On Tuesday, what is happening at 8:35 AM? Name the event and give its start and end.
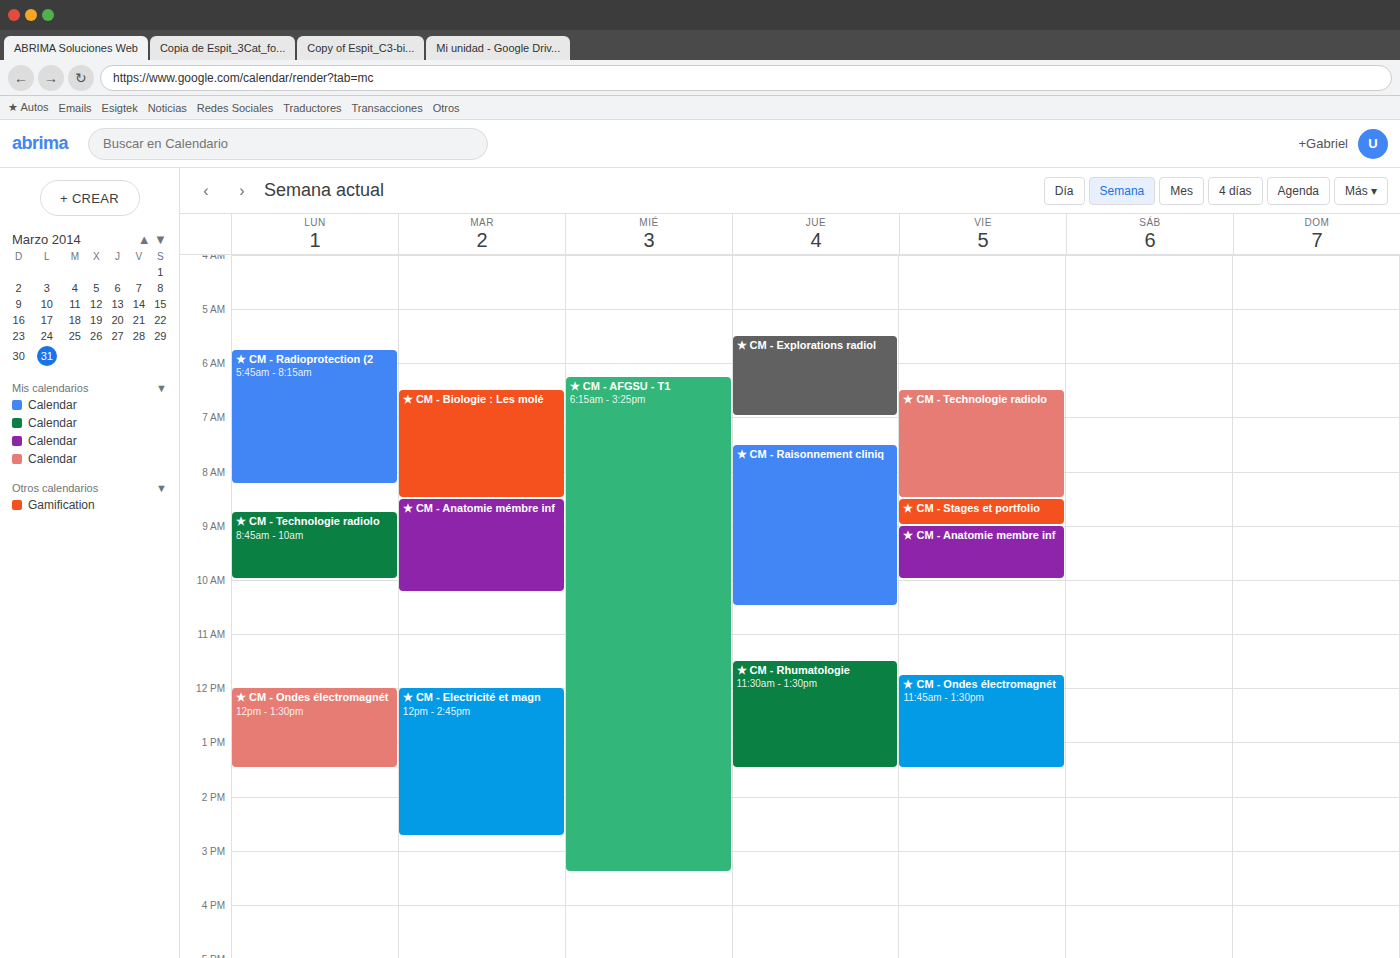
"★ CM - Anatomie mémbre inf", 8:30 AM to 10:15 AM